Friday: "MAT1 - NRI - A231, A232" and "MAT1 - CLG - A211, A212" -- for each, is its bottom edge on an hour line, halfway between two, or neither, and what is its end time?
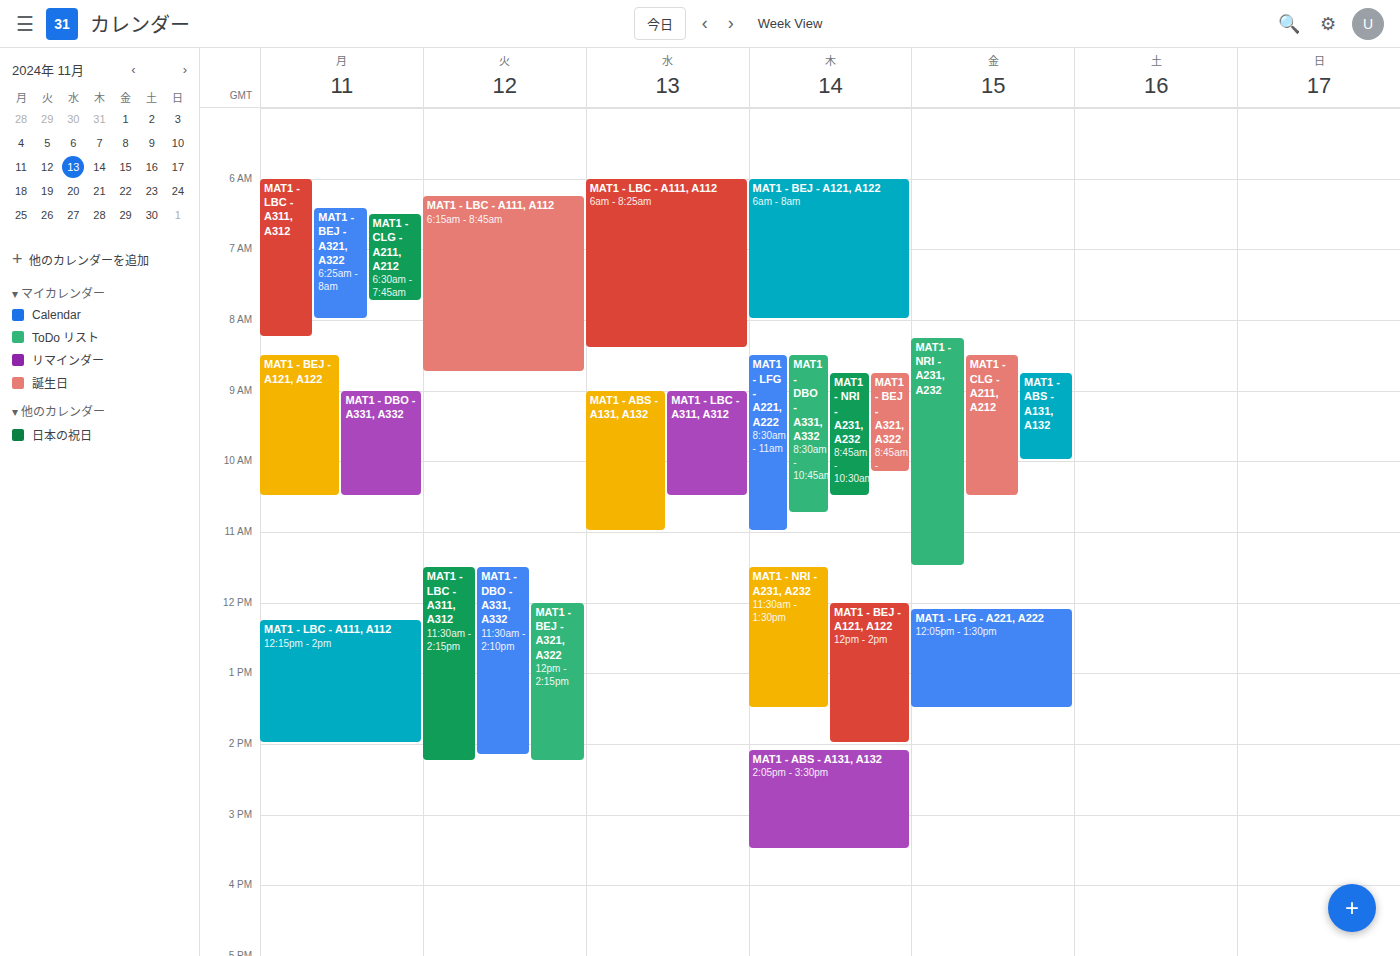
"MAT1 - NRI - A231, A232": 11:30 AM, halfway between the 11 AM and 12 PM lines. "MAT1 - CLG - A211, A212": 10:30 AM, halfway between the 10 AM and 11 AM lines.